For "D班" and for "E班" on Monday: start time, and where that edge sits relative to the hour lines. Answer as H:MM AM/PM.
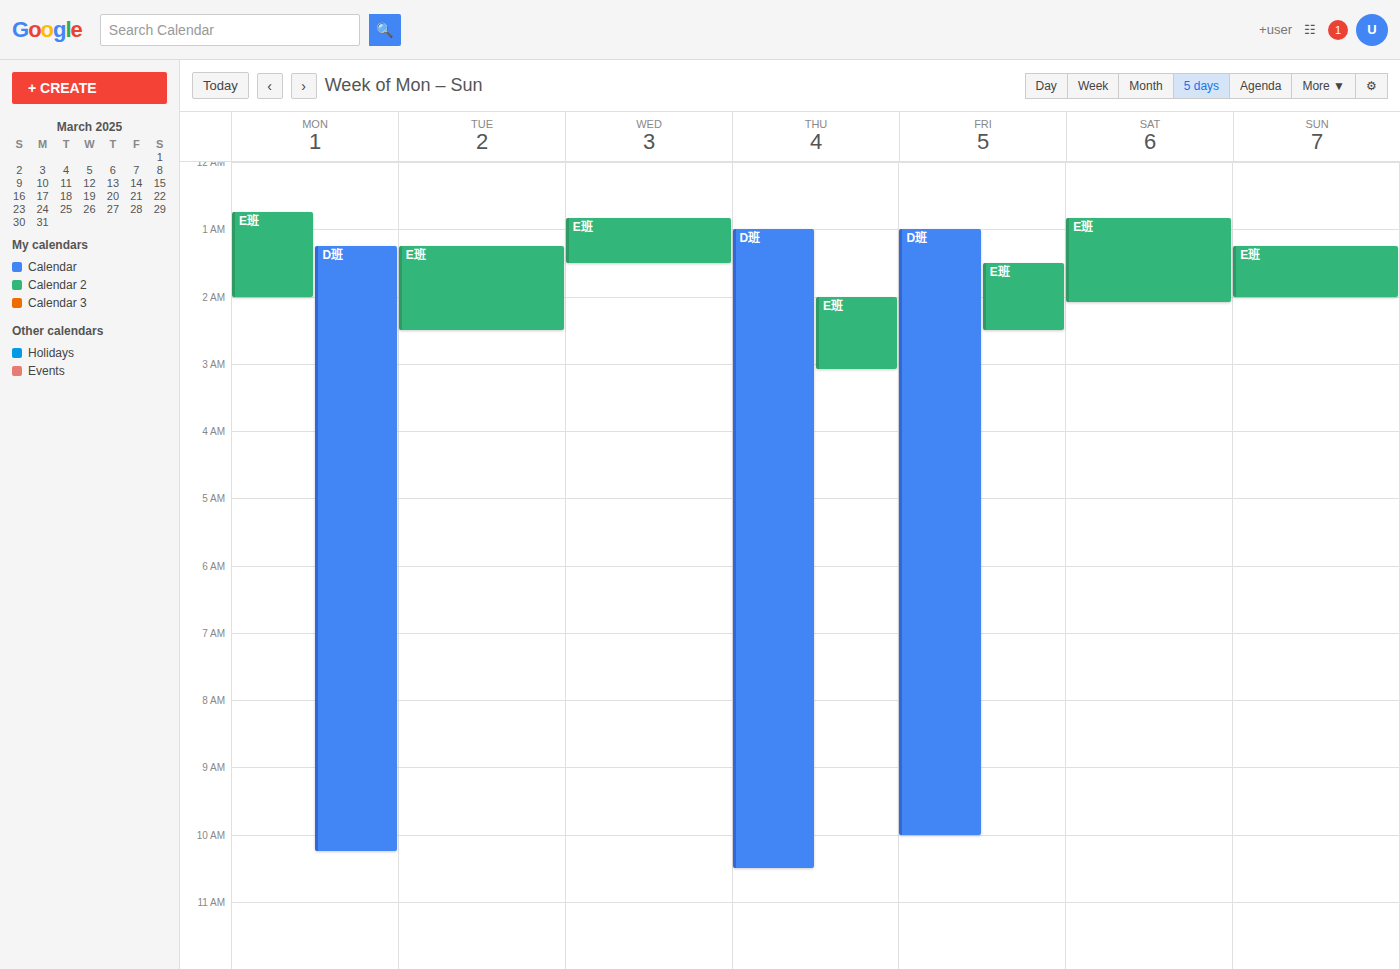
"D班": 1:15 AM, neither: a quarter of the way from the 1 AM line to the 2 AM line. "E班": 12:45 AM, neither: three quarters of the way from the 12 AM line to the 1 AM line.